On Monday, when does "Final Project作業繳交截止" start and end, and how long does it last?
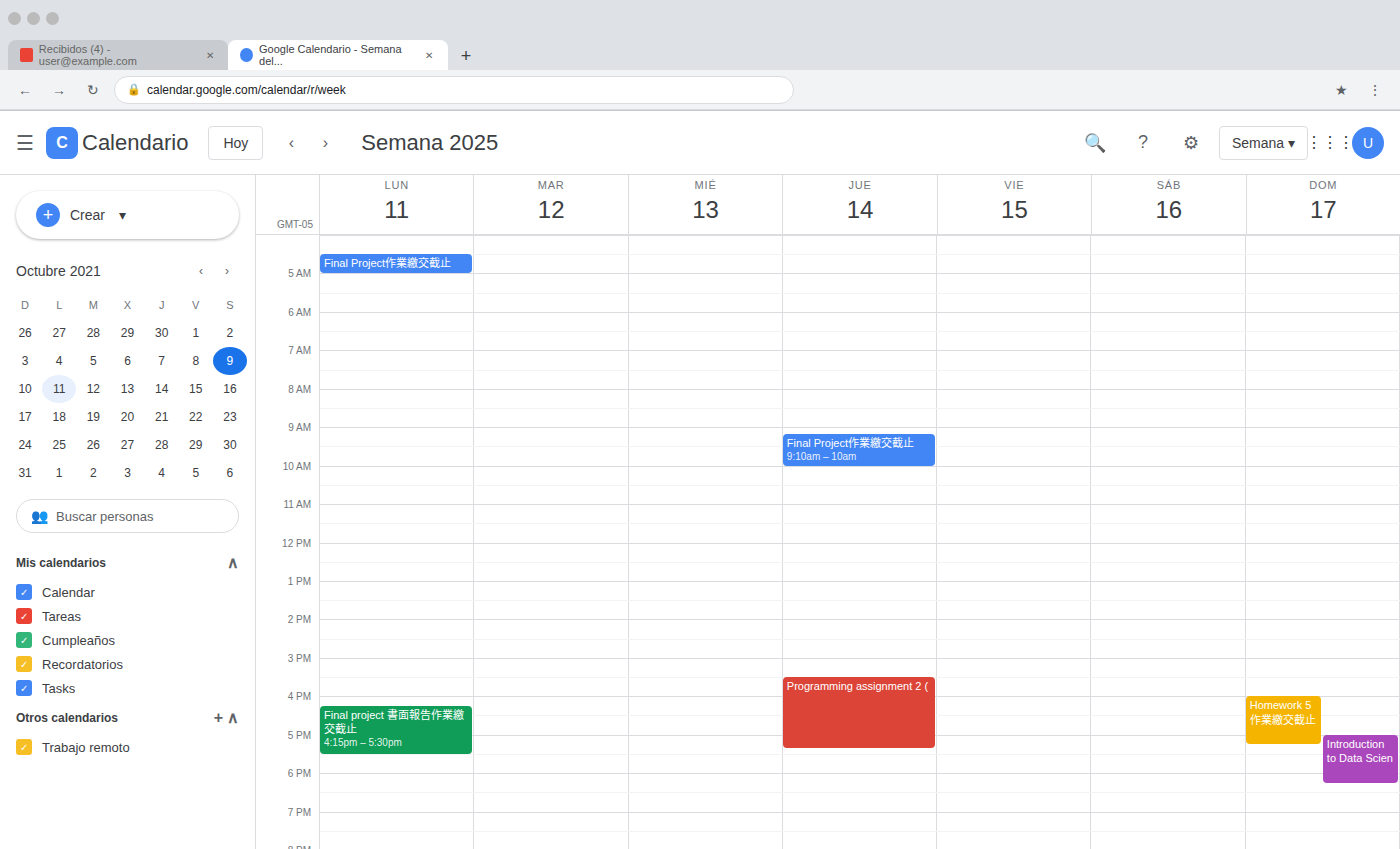
4:30 AM to 5:00 AM, 30 minutes